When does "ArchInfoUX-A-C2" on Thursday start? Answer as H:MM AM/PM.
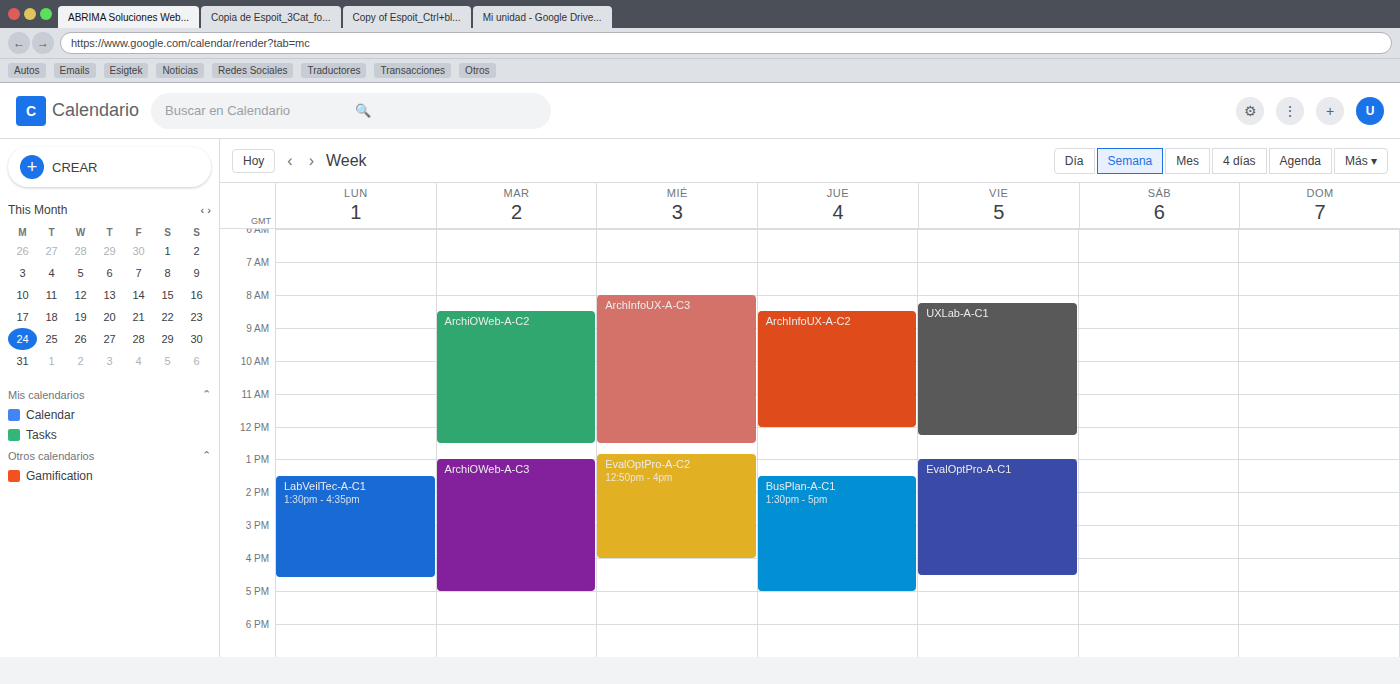
8:30 AM